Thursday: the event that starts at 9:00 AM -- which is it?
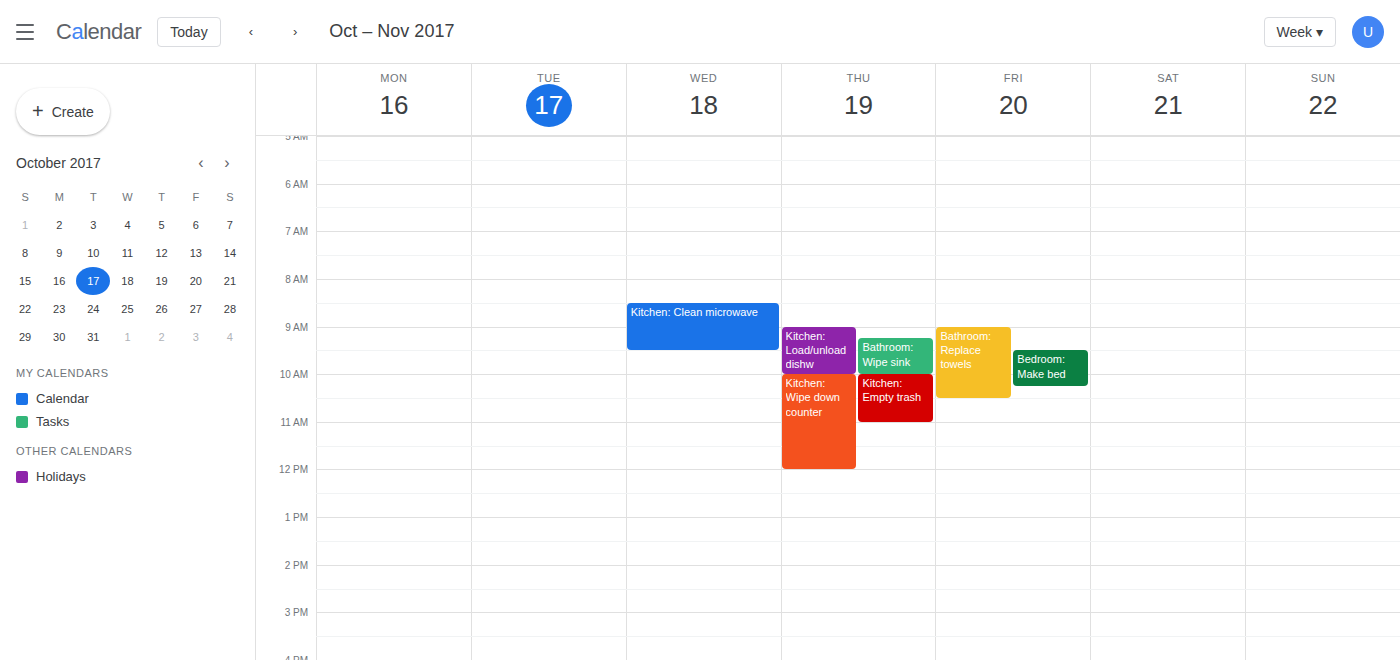
"Kitchen: Load/unload dishw"